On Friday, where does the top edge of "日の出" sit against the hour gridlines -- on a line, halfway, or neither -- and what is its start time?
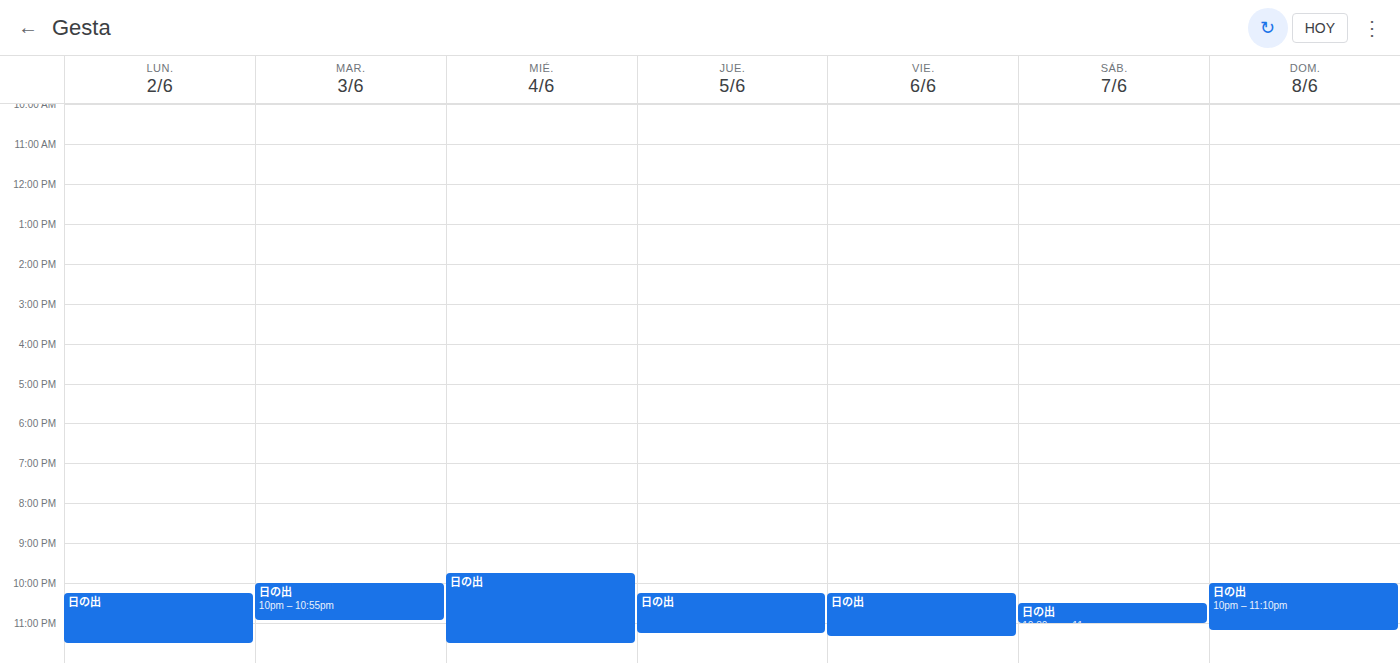
10:15 PM -- neither: a quarter of the way from the 10 PM line to the 11 PM line.